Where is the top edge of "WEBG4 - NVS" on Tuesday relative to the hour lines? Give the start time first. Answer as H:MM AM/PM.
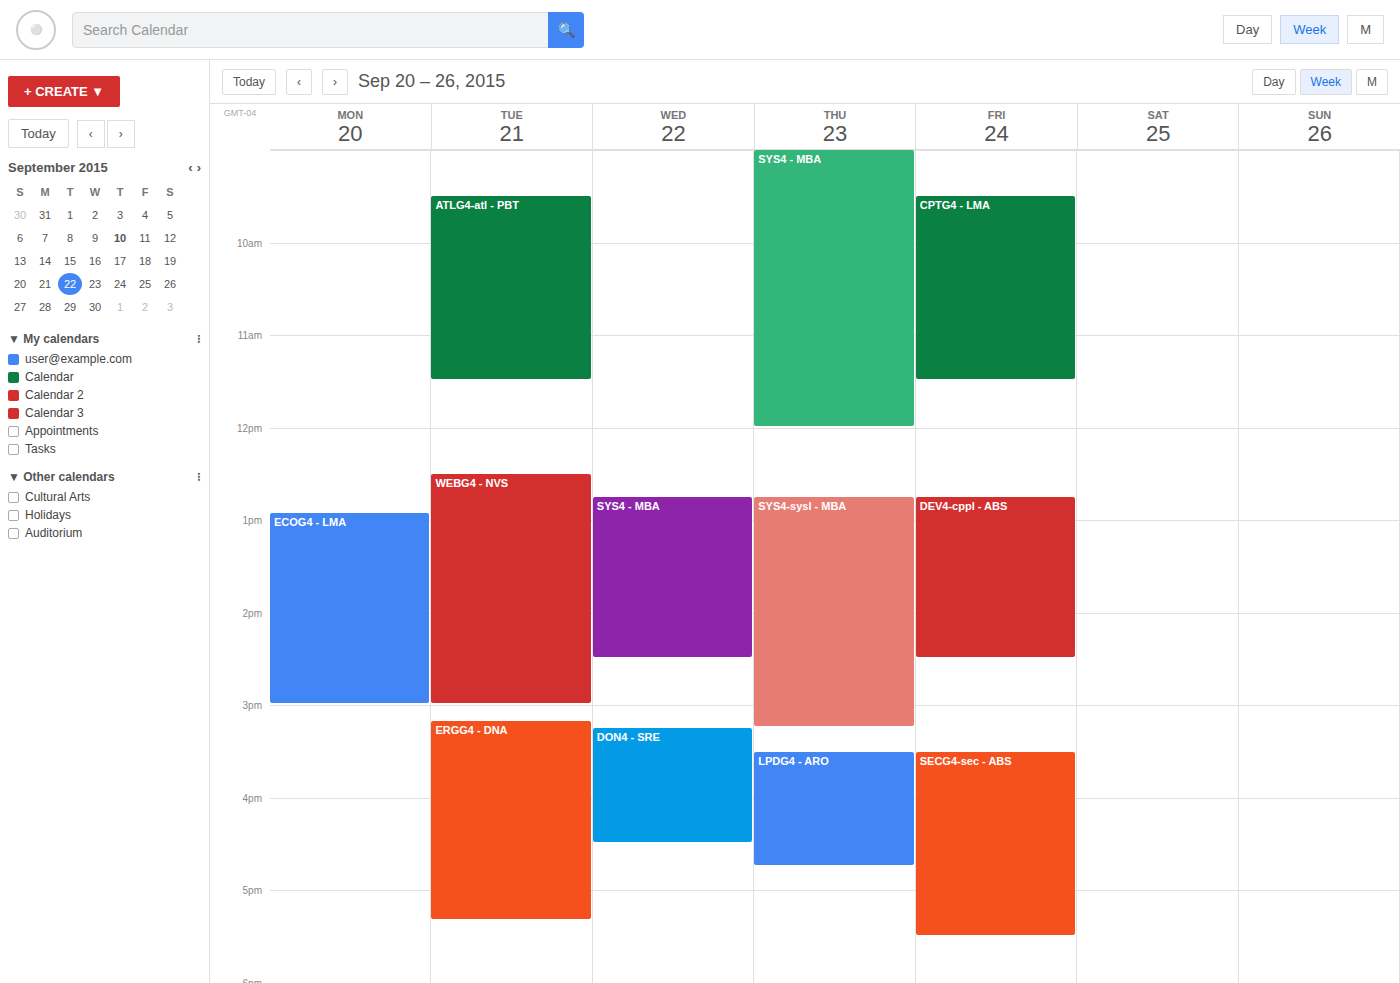
12:30 PM -- halfway between the 12 PM and 1 PM lines.